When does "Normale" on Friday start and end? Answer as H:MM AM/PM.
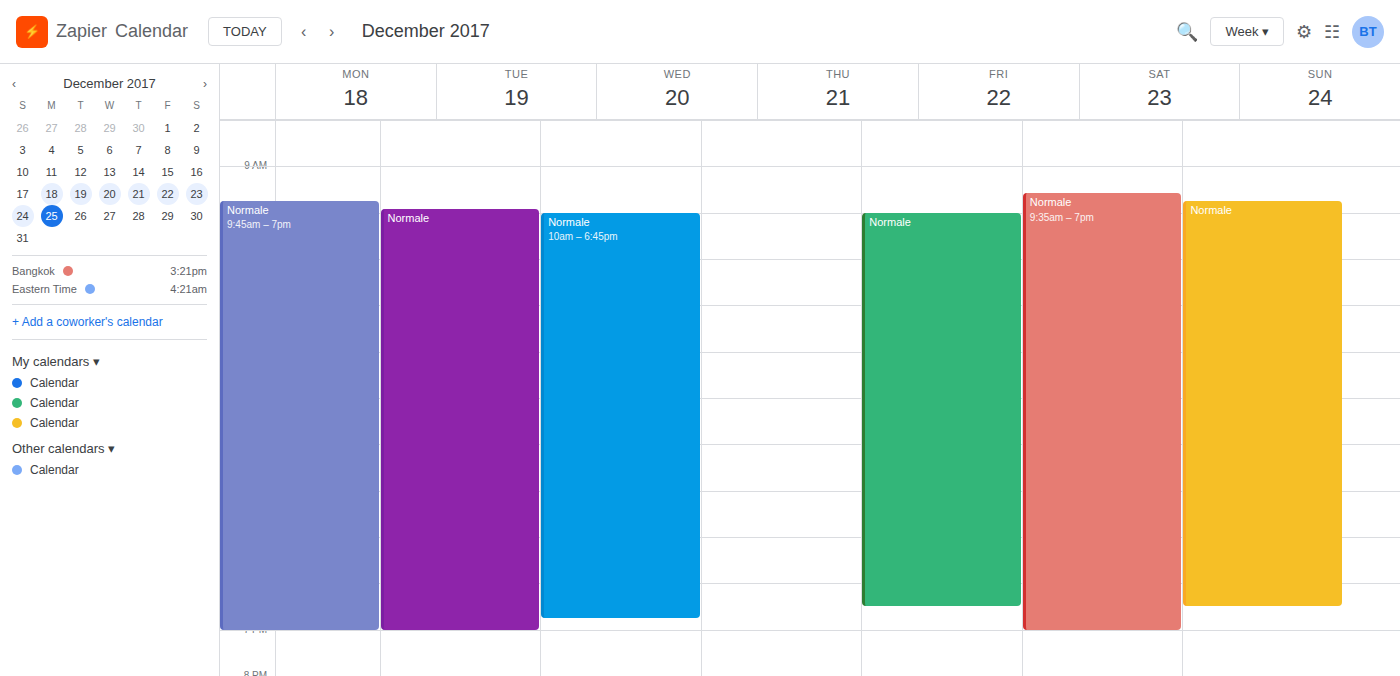
10:00 AM to 6:30 PM